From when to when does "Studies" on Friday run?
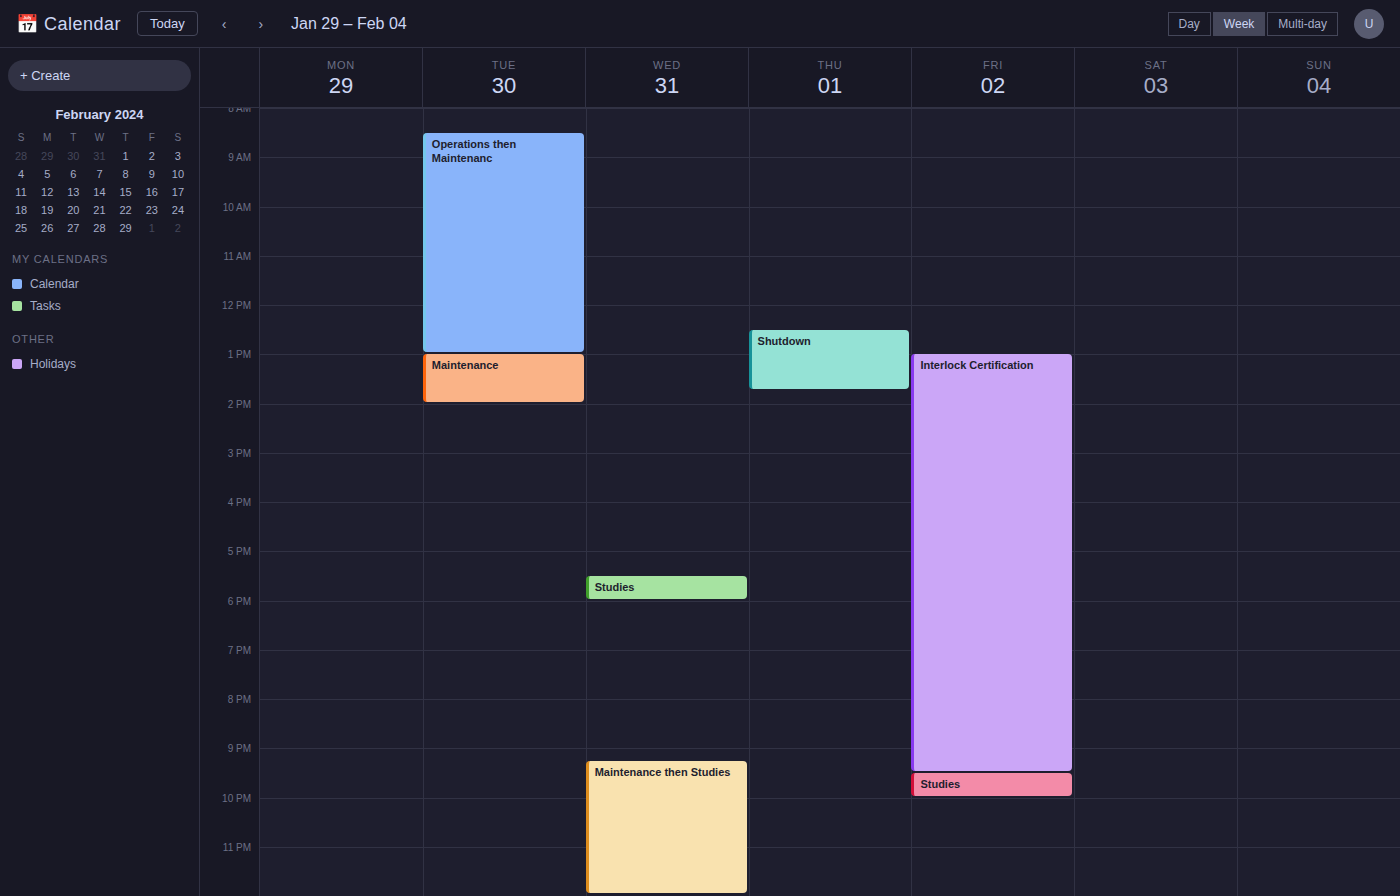
9:30 PM to 10:00 PM